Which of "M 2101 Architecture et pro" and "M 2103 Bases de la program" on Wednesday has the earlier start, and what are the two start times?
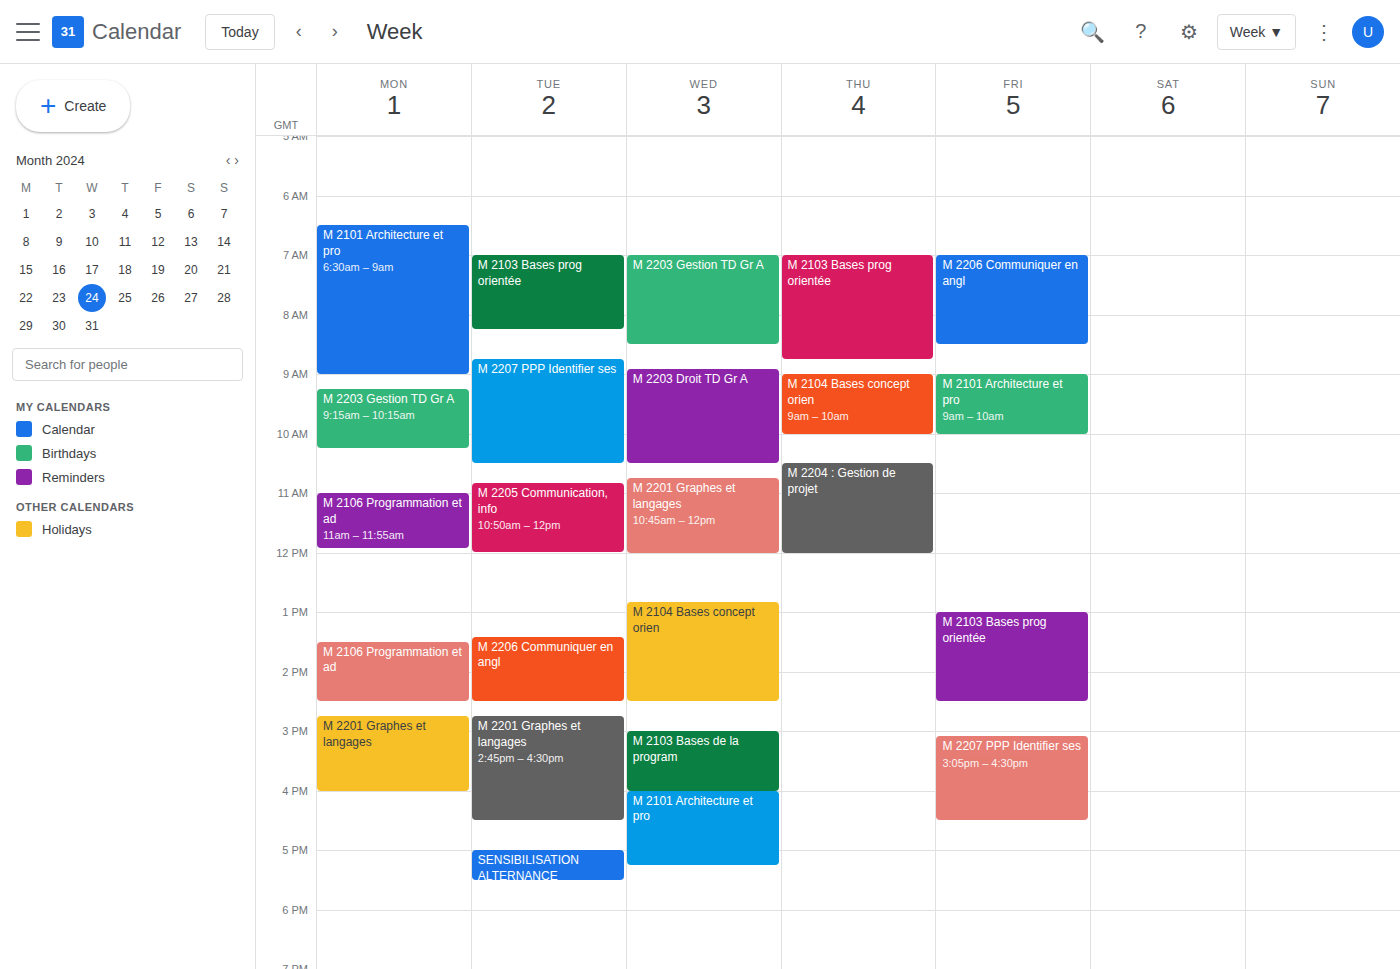
"M 2103 Bases de la program" 3:00 PM; "M 2101 Architecture et pro" 4:00 PM.